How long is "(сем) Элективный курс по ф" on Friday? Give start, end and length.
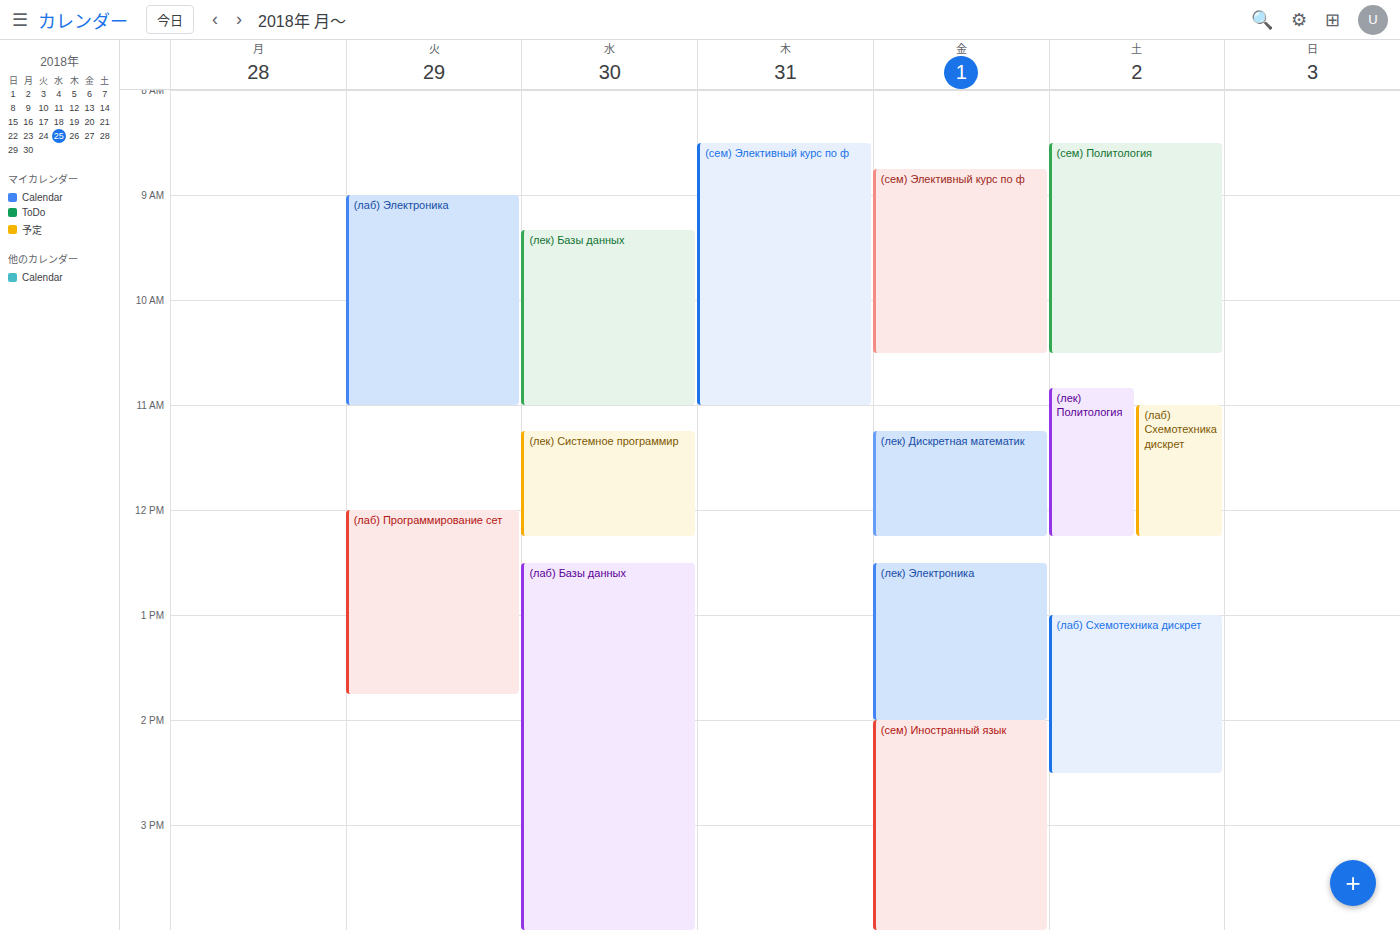
8:45 AM to 10:30 AM, 1 hour 45 minutes